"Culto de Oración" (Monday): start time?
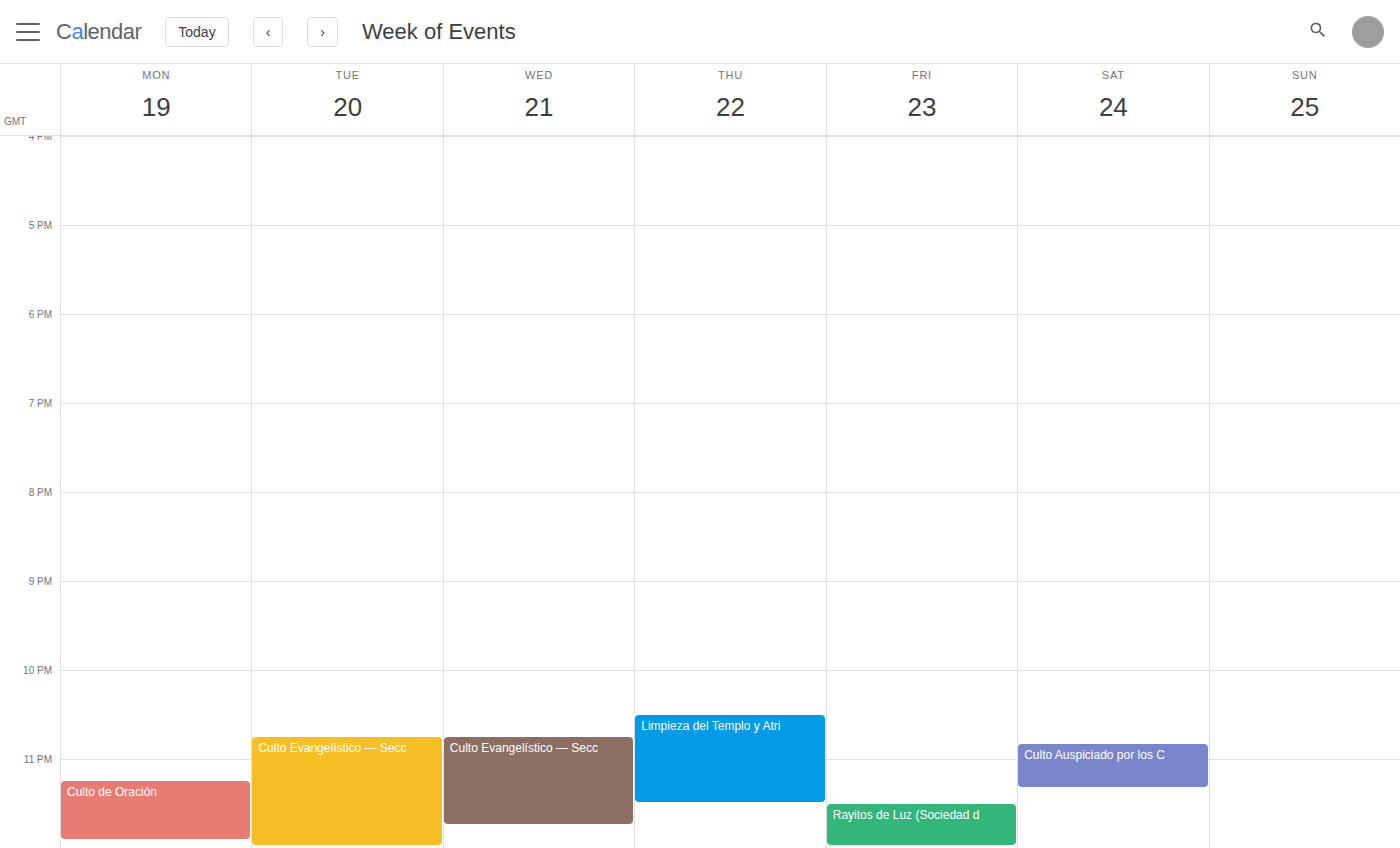
11:15 PM